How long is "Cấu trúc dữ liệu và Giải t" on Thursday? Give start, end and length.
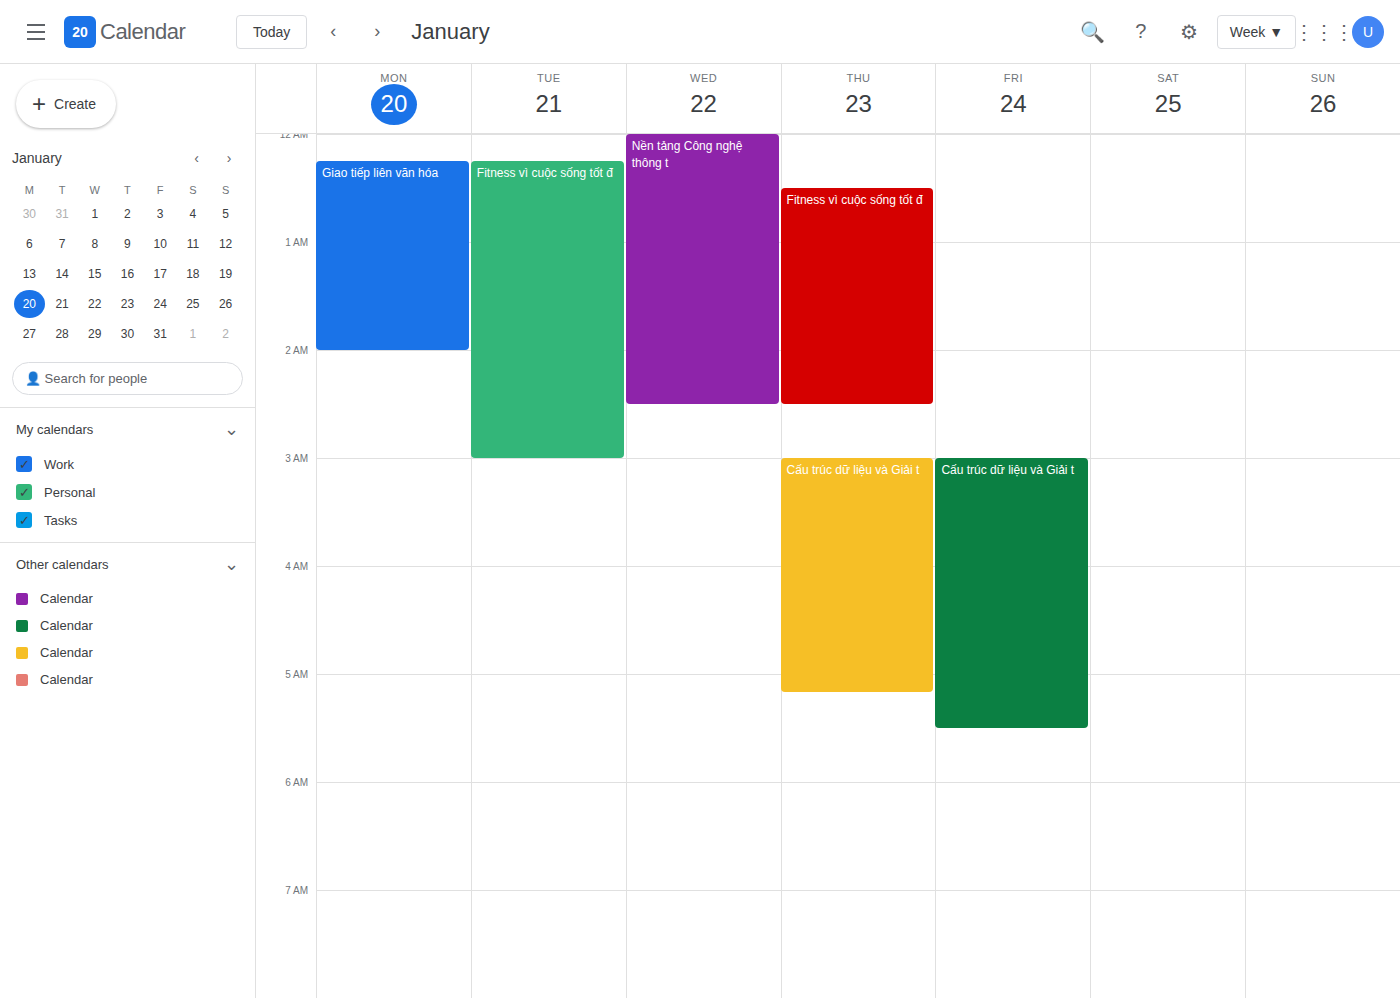
3:00 AM to 5:10 AM, 2 hours 10 minutes